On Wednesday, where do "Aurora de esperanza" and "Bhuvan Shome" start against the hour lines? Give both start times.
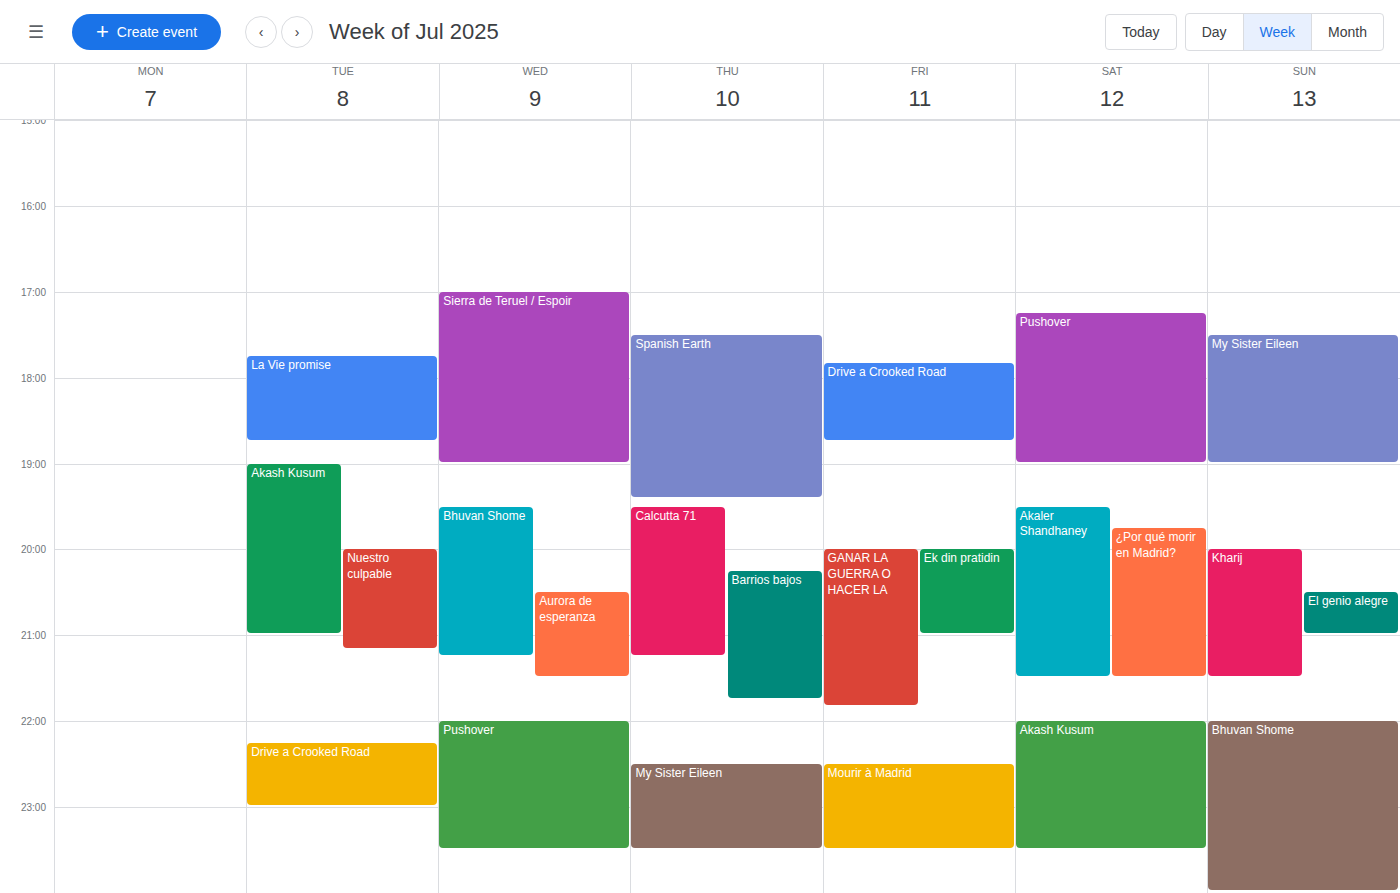
"Aurora de esperanza": 8:30 PM, halfway between the 8 PM and 9 PM lines. "Bhuvan Shome": 7:30 PM, halfway between the 7 PM and 8 PM lines.